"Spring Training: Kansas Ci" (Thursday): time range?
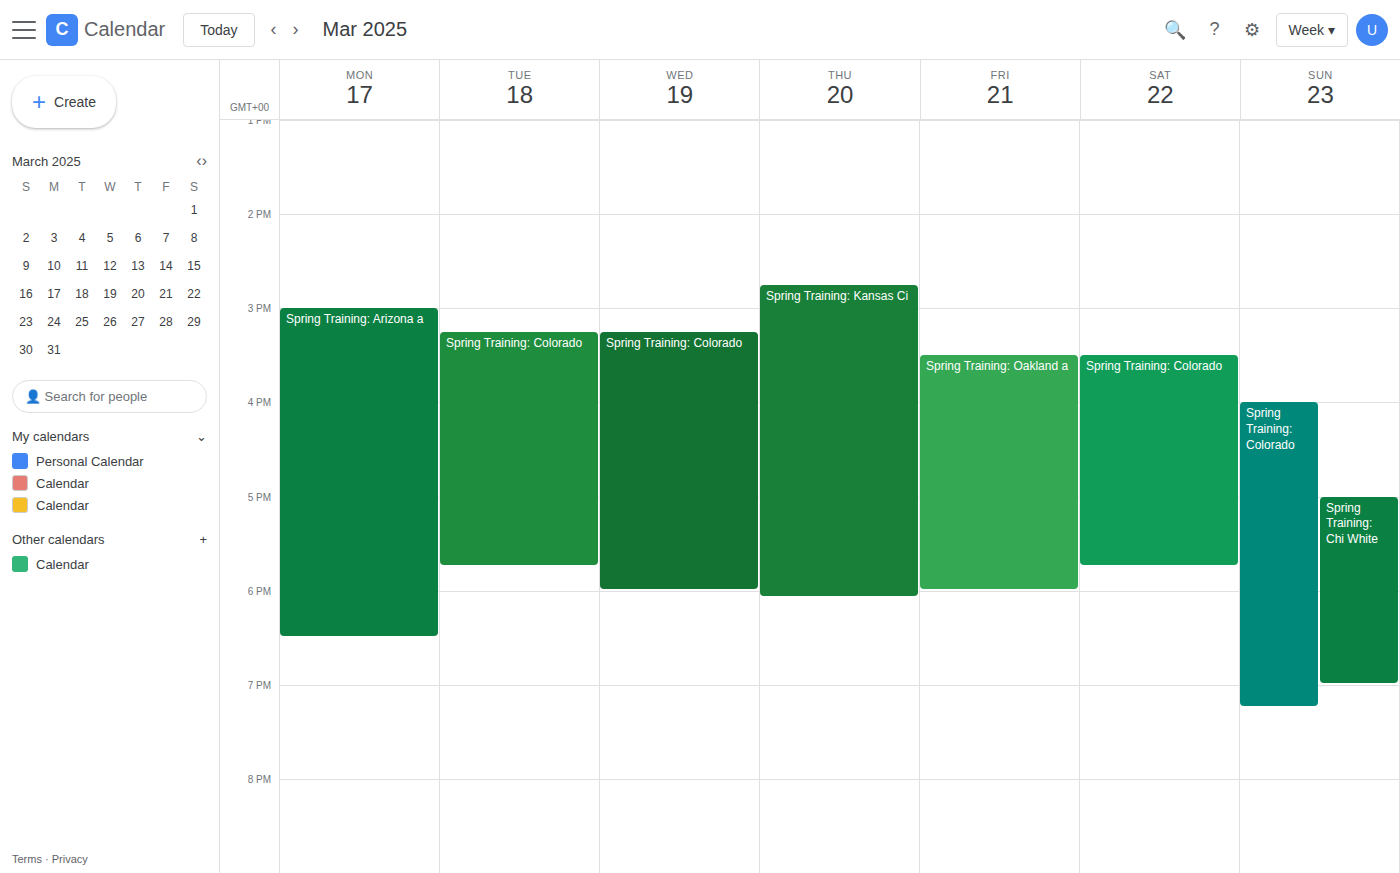
2:45 PM to 6:05 PM